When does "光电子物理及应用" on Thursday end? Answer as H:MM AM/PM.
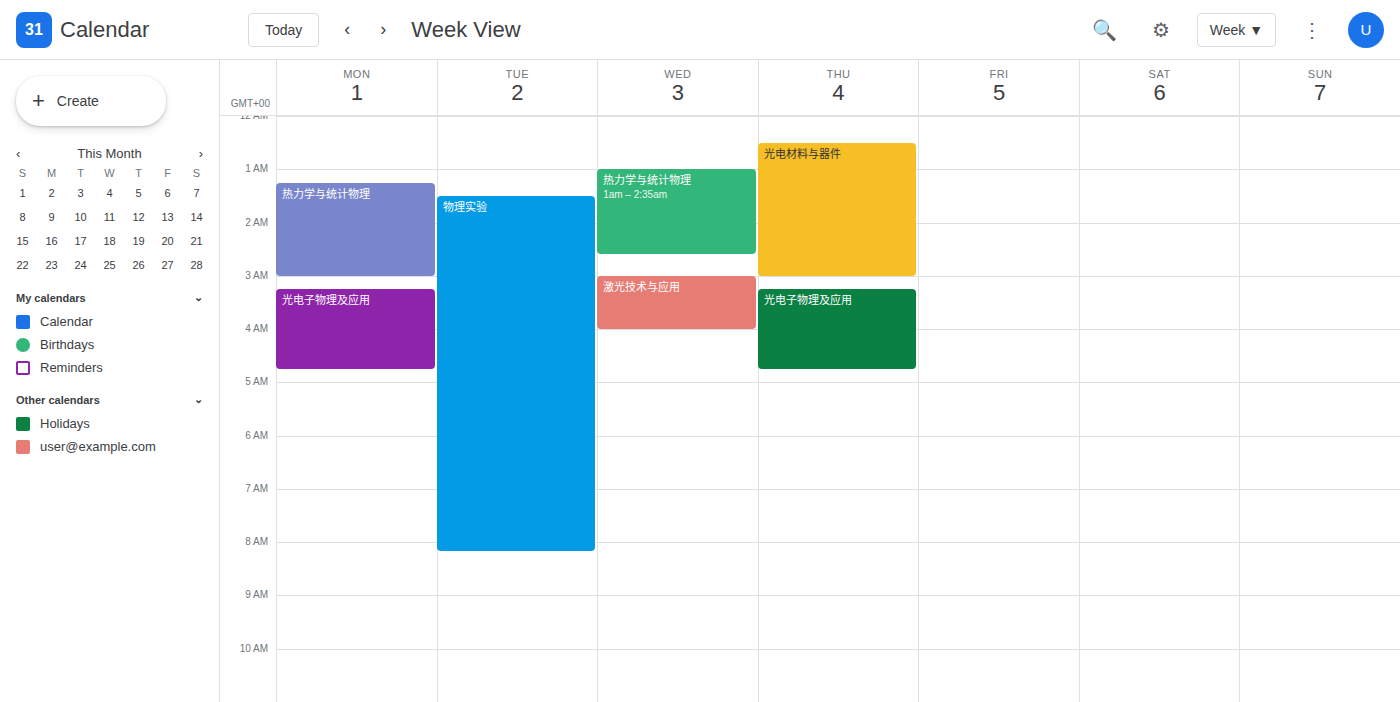
4:45 AM